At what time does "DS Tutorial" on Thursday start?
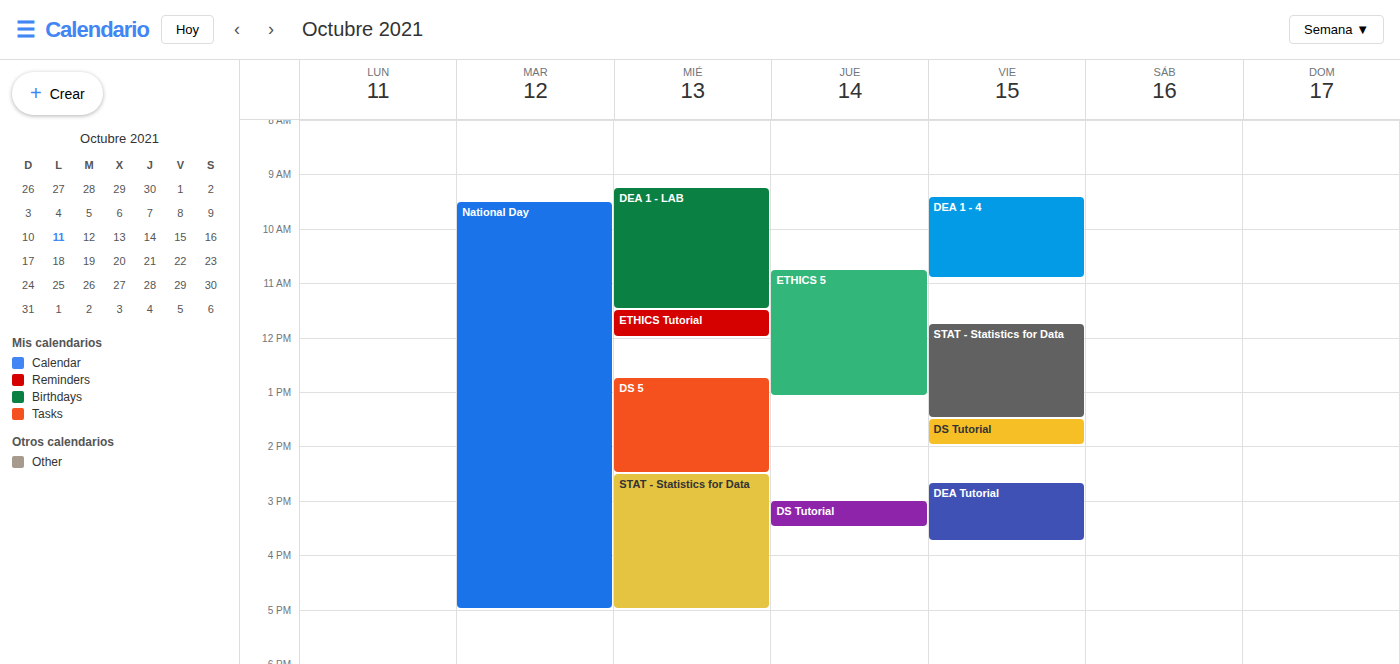
3:00 PM